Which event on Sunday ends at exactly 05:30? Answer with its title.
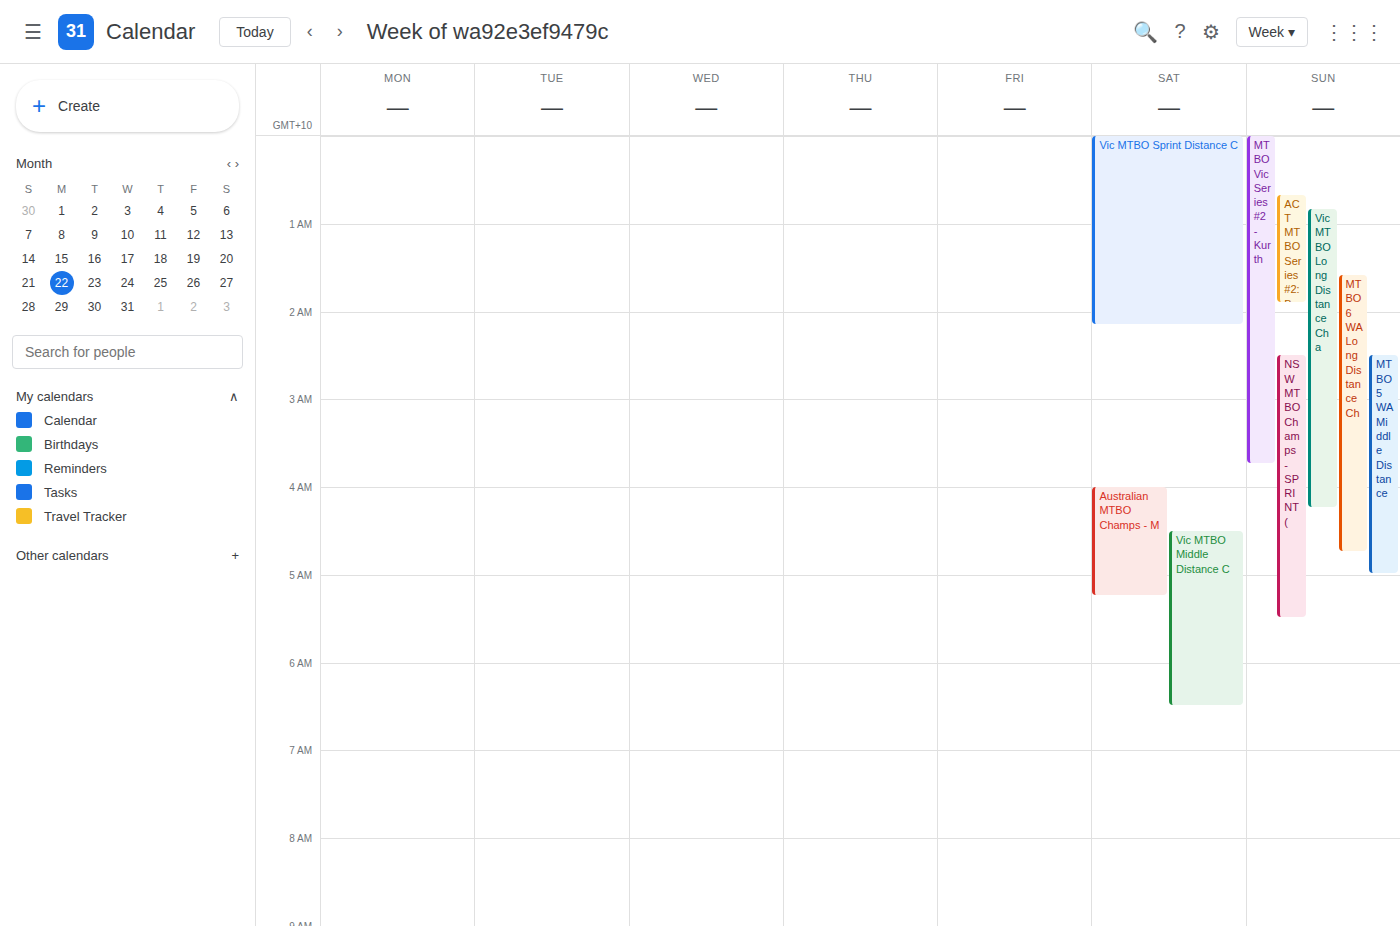
"NSW MTBO Champs - SPRINT ("